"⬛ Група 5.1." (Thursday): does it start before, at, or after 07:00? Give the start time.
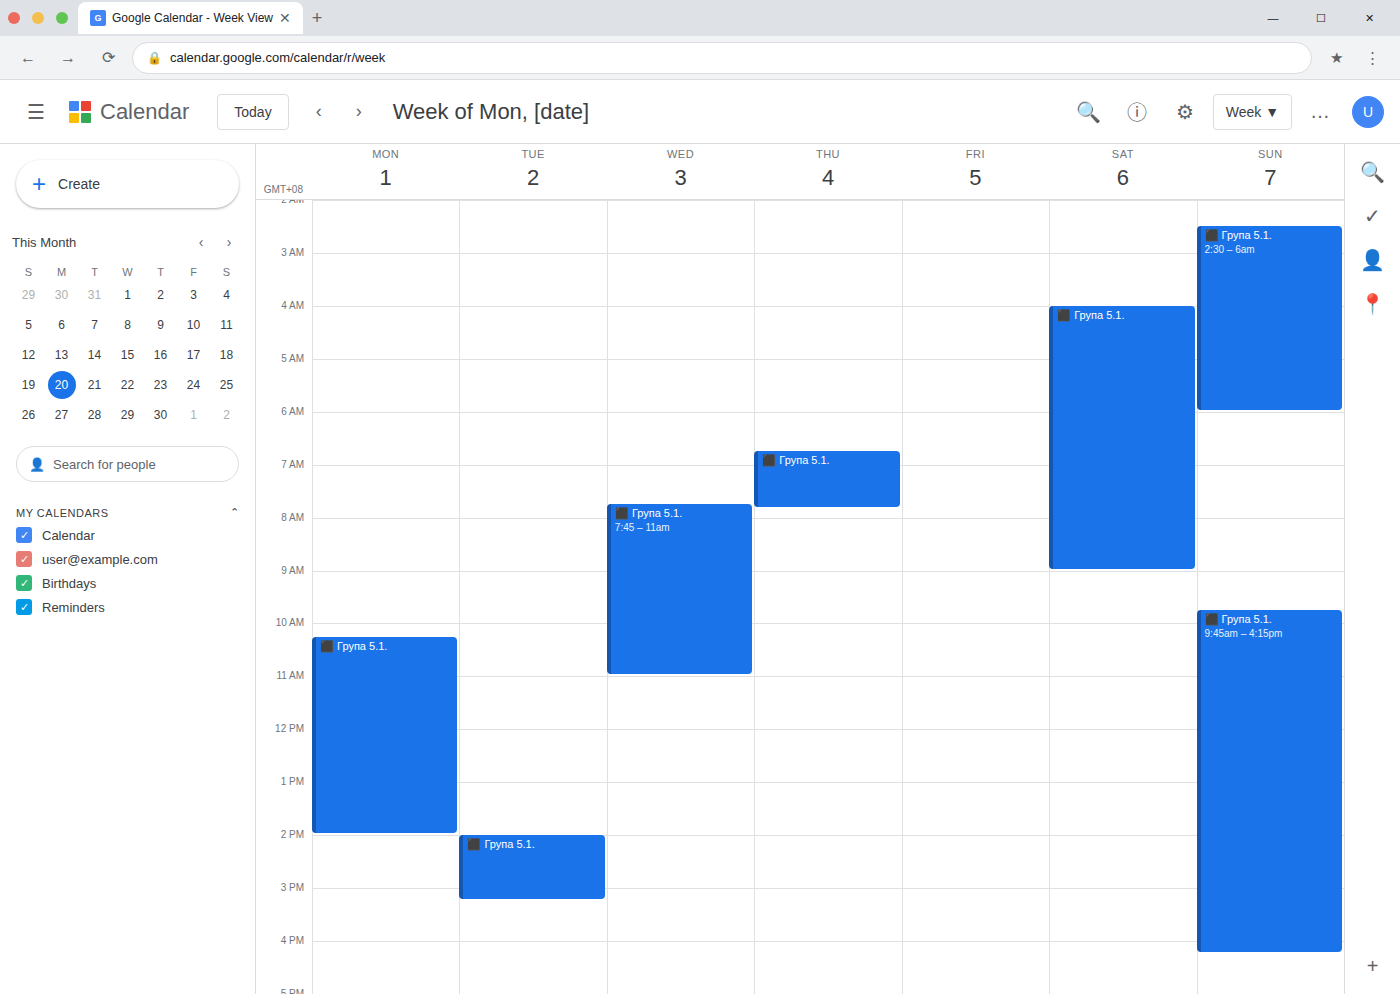
06:45 -- before 07:00, 15 minutes above the 07:00 line.